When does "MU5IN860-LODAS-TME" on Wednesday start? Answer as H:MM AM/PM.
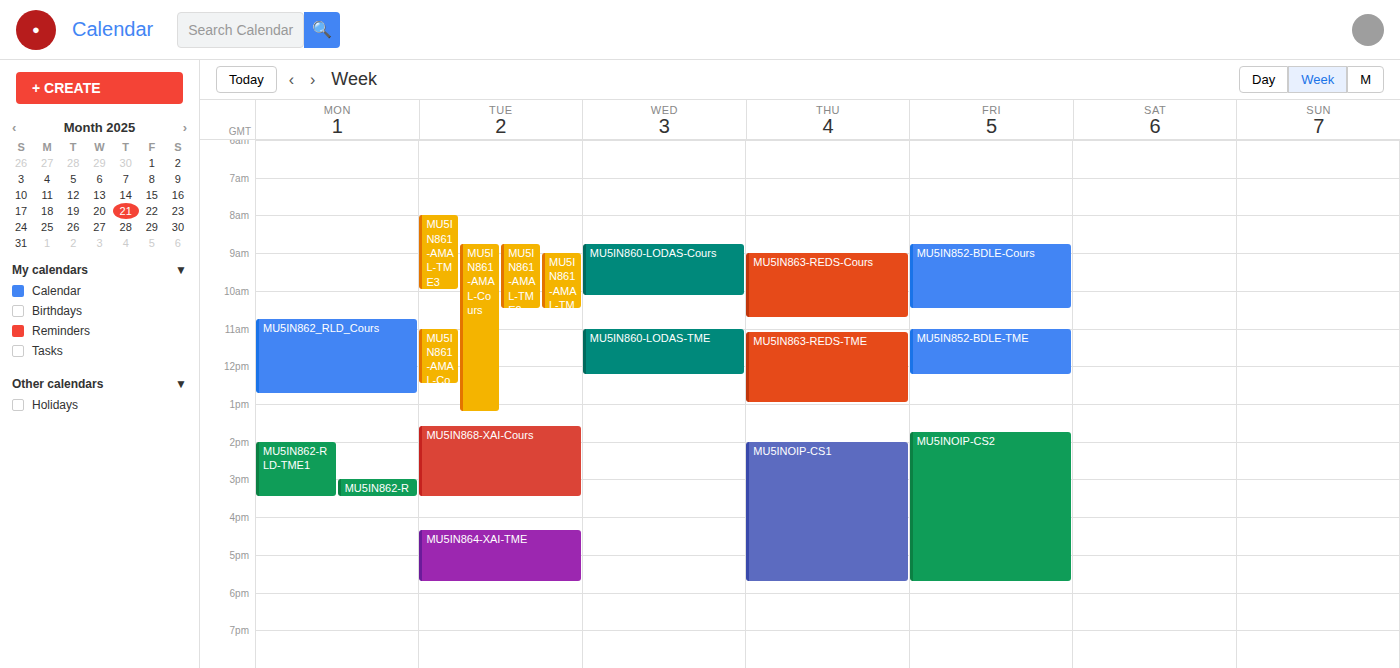
11:00 AM